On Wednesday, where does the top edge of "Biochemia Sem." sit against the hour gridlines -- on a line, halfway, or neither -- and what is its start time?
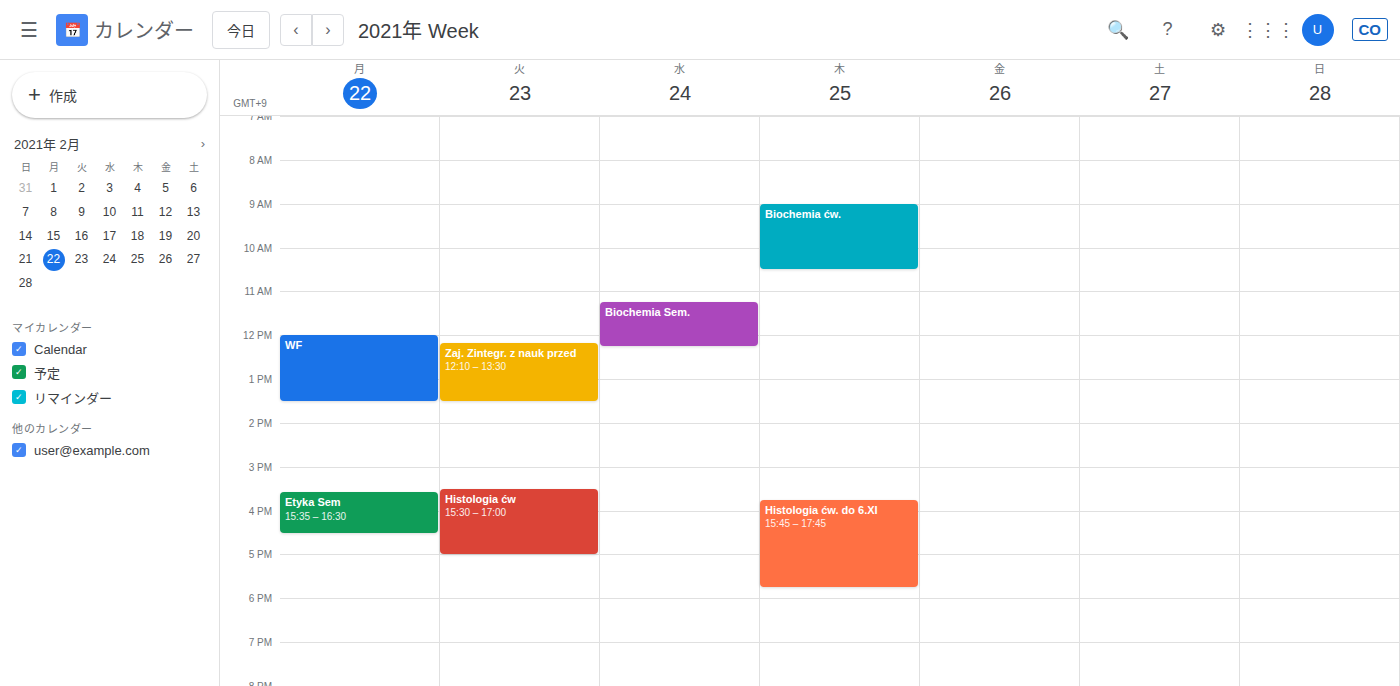
11:15 AM -- neither: a quarter of the way from the 11 AM line to the 12 PM line.